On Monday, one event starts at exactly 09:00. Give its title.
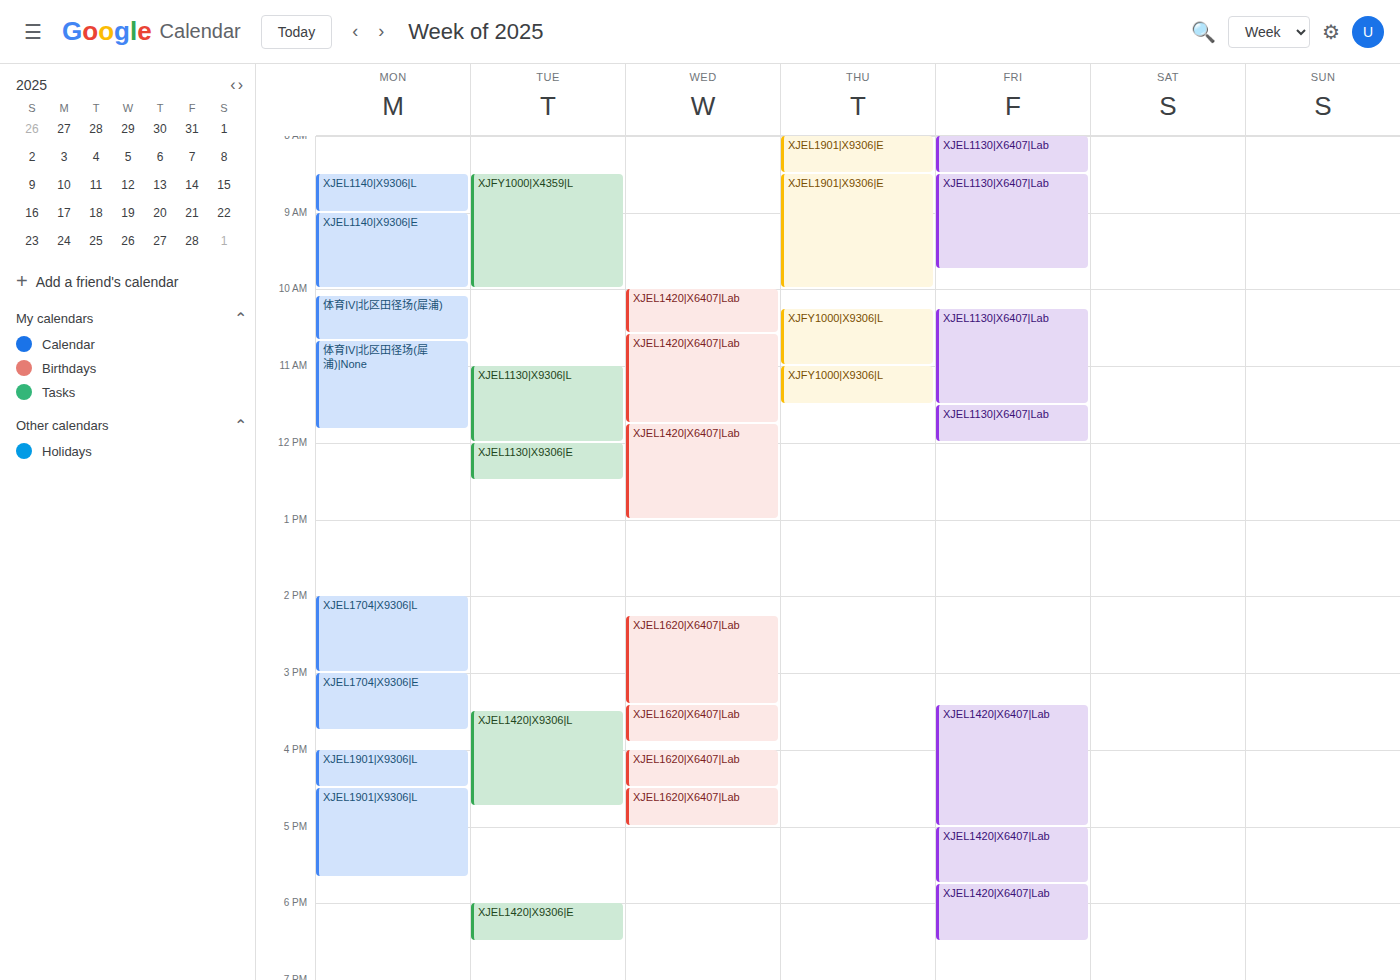
"XJEL1140|X9306|E"